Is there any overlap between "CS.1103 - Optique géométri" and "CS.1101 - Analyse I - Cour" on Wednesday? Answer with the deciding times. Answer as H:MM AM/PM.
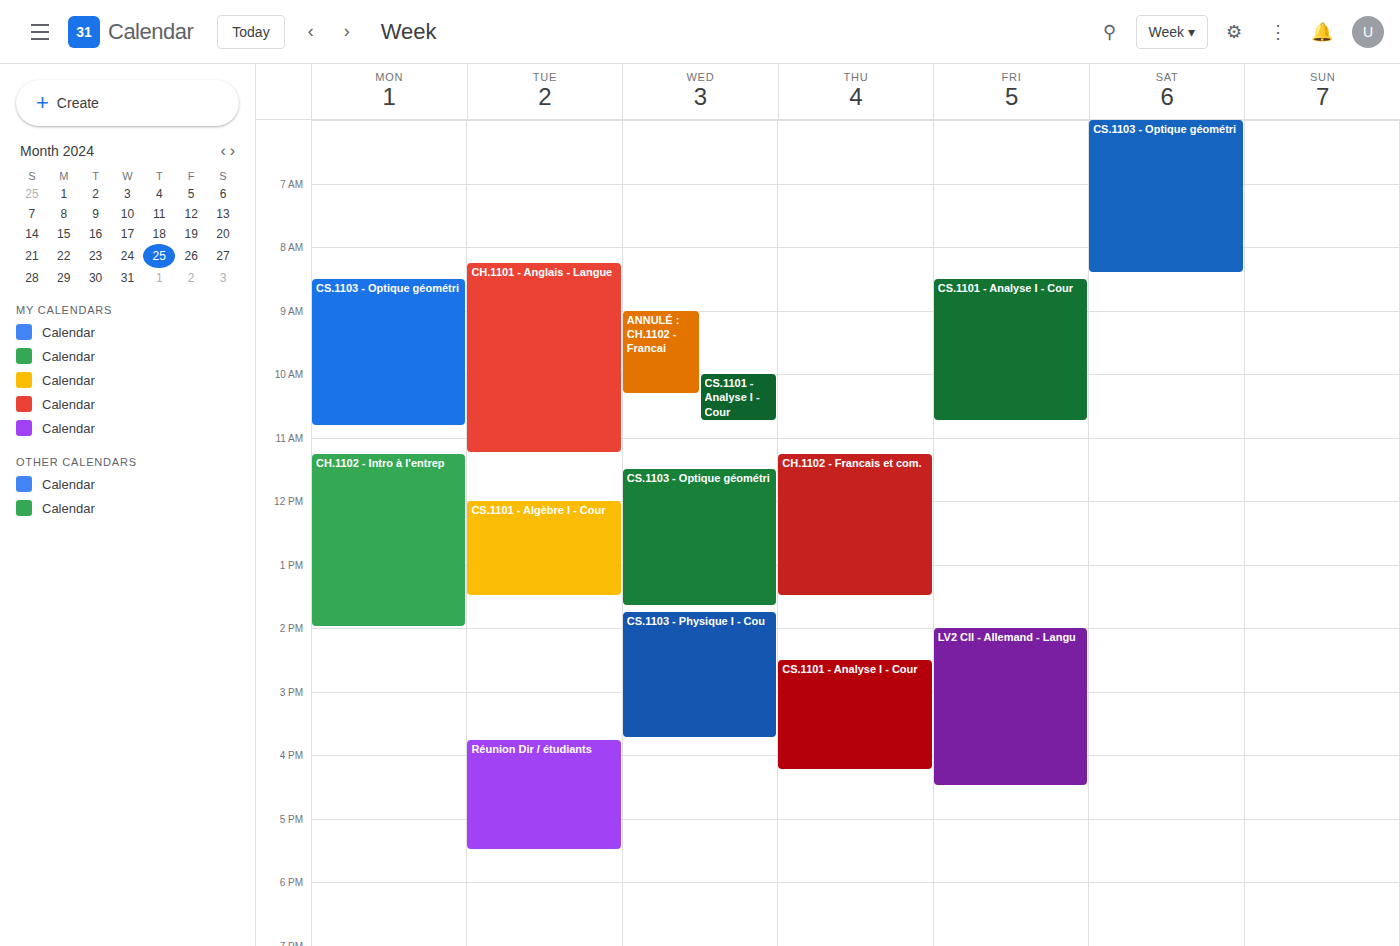
"CS.1101 - Analyse I - Cour" ends at 10:45 AM and "CS.1103 - Optique géométri" starts at 11:30 AM -- no overlap.